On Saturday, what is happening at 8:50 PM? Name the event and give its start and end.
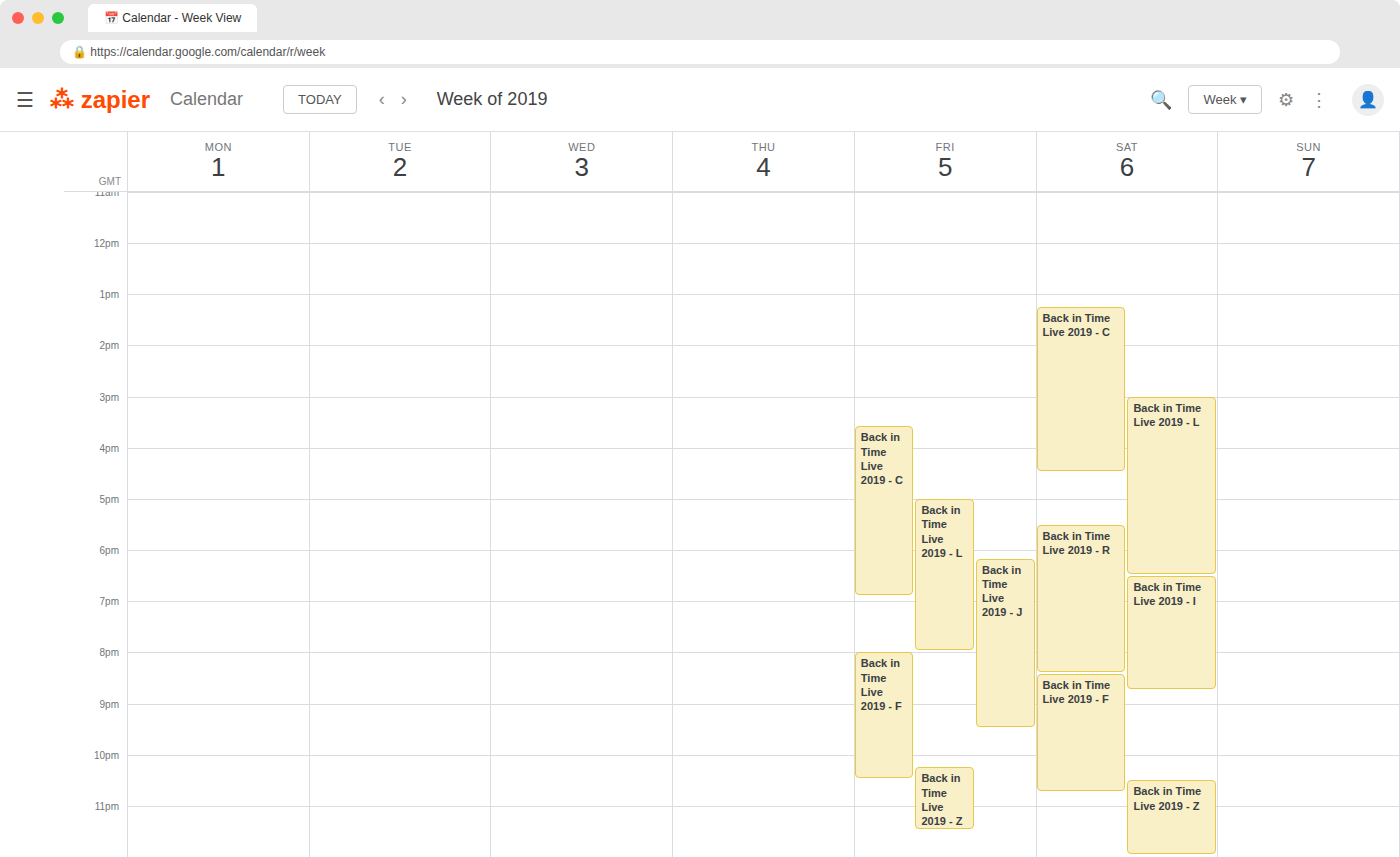
"Back in Time Live 2019 - F", 8:25 PM to 10:45 PM